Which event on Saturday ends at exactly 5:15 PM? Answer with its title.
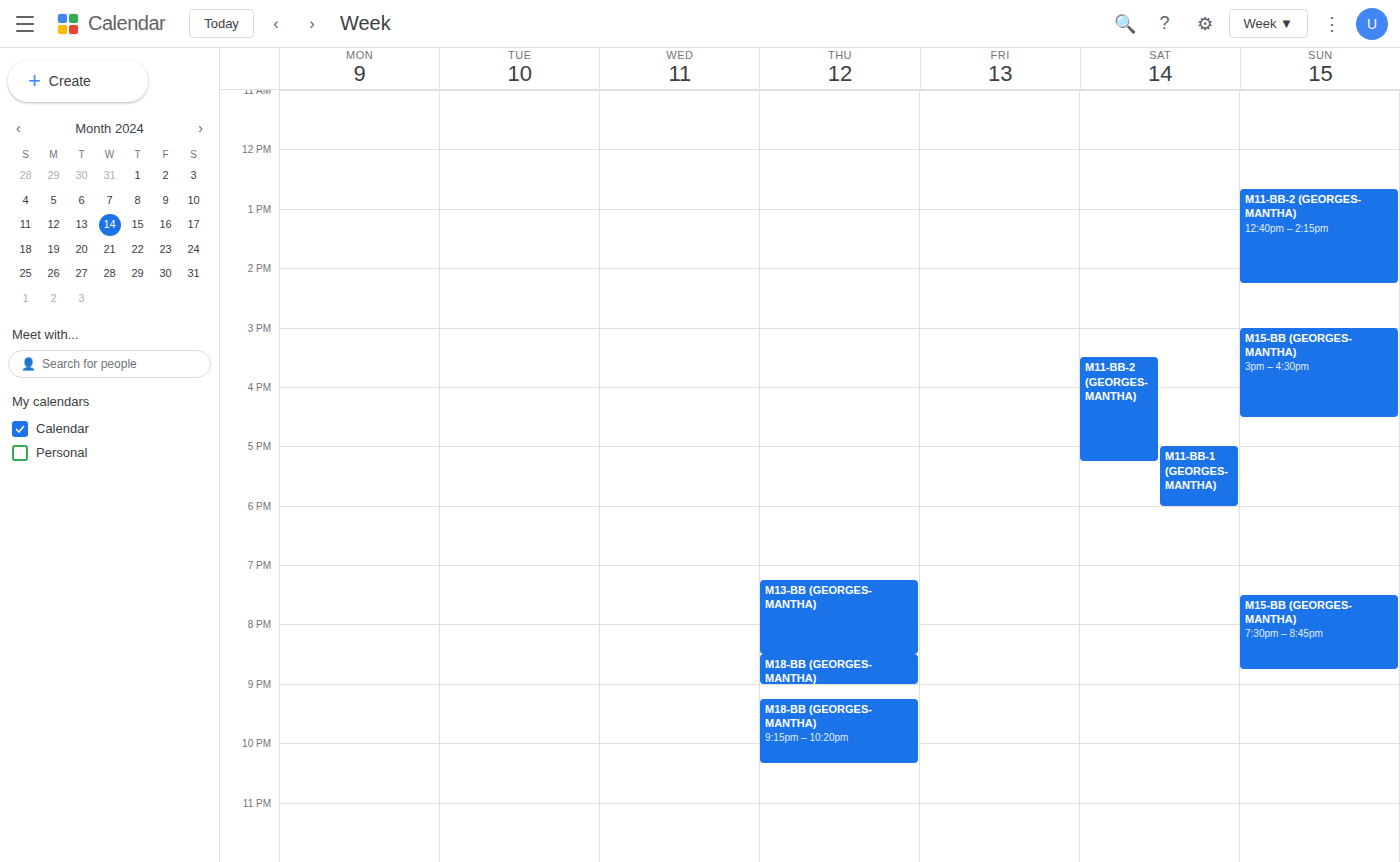
"M11-BB-2 (GEORGES-MANTHA)"